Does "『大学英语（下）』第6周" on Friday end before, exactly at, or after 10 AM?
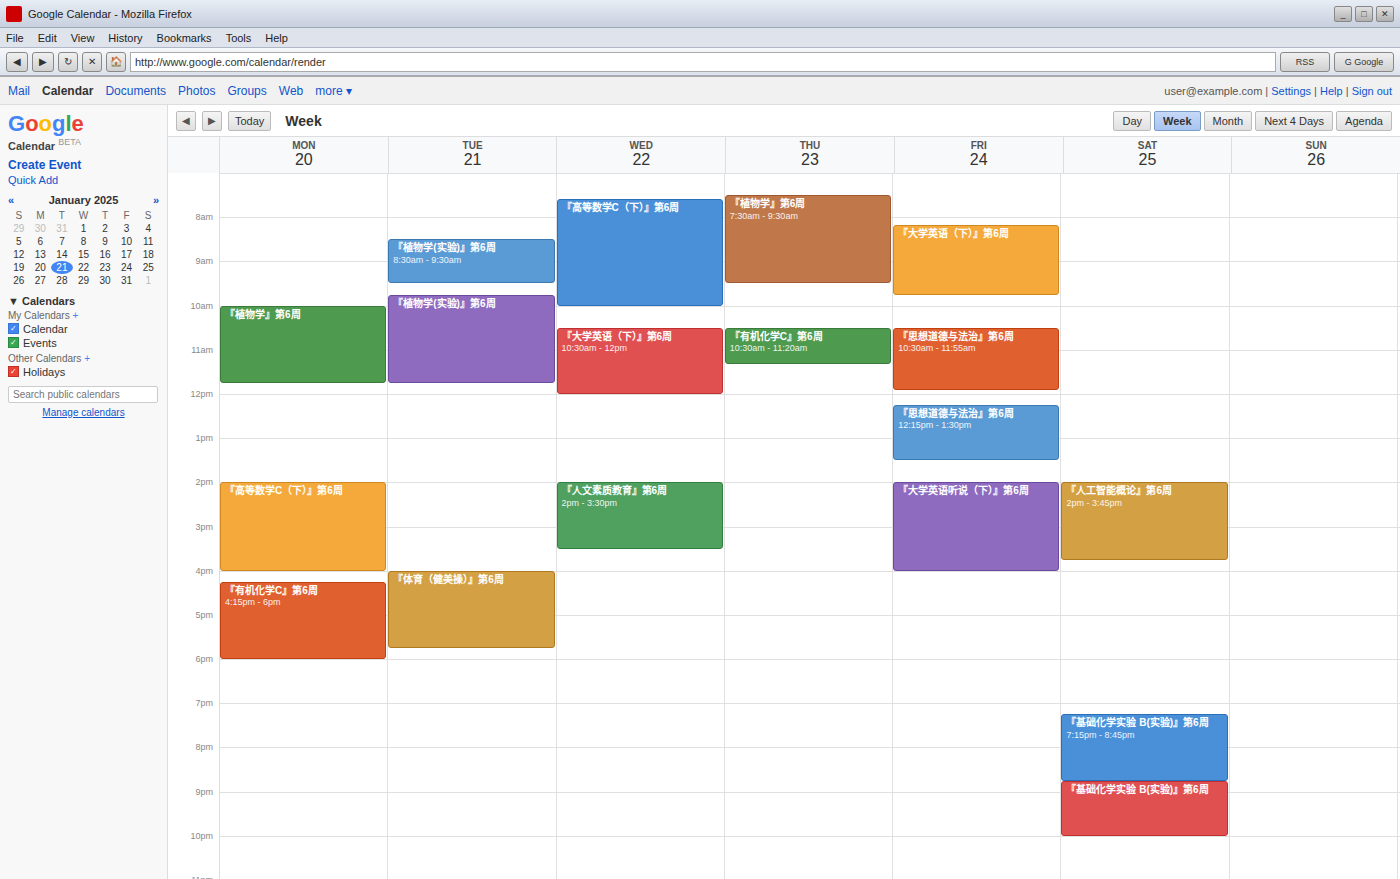
9:45 AM -- before 10 AM, 15 minutes above the 10 AM line.